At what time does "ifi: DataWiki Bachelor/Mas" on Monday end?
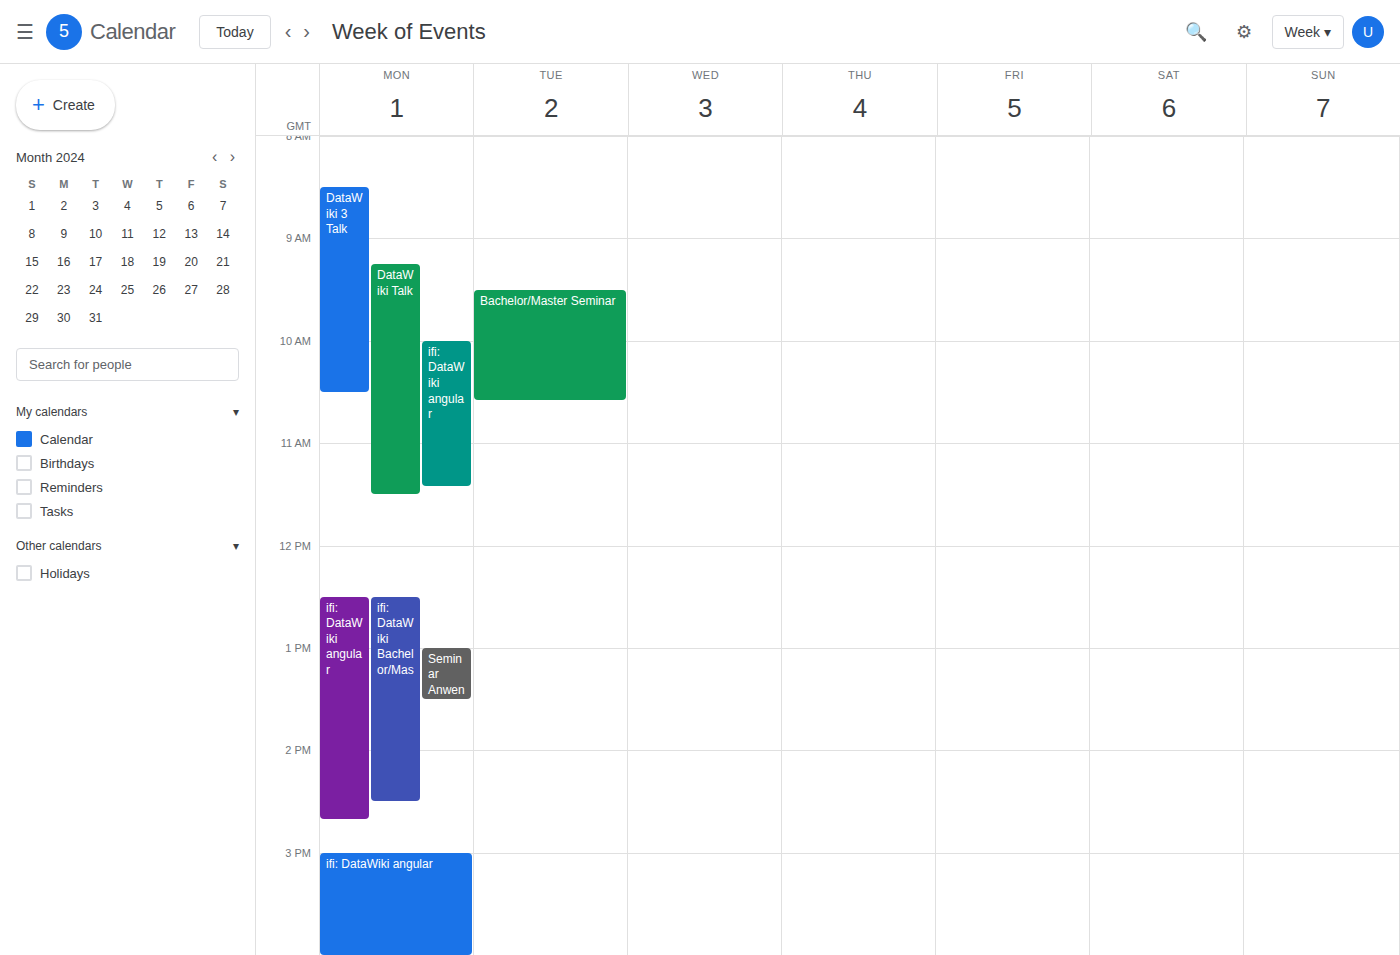
2:30 PM